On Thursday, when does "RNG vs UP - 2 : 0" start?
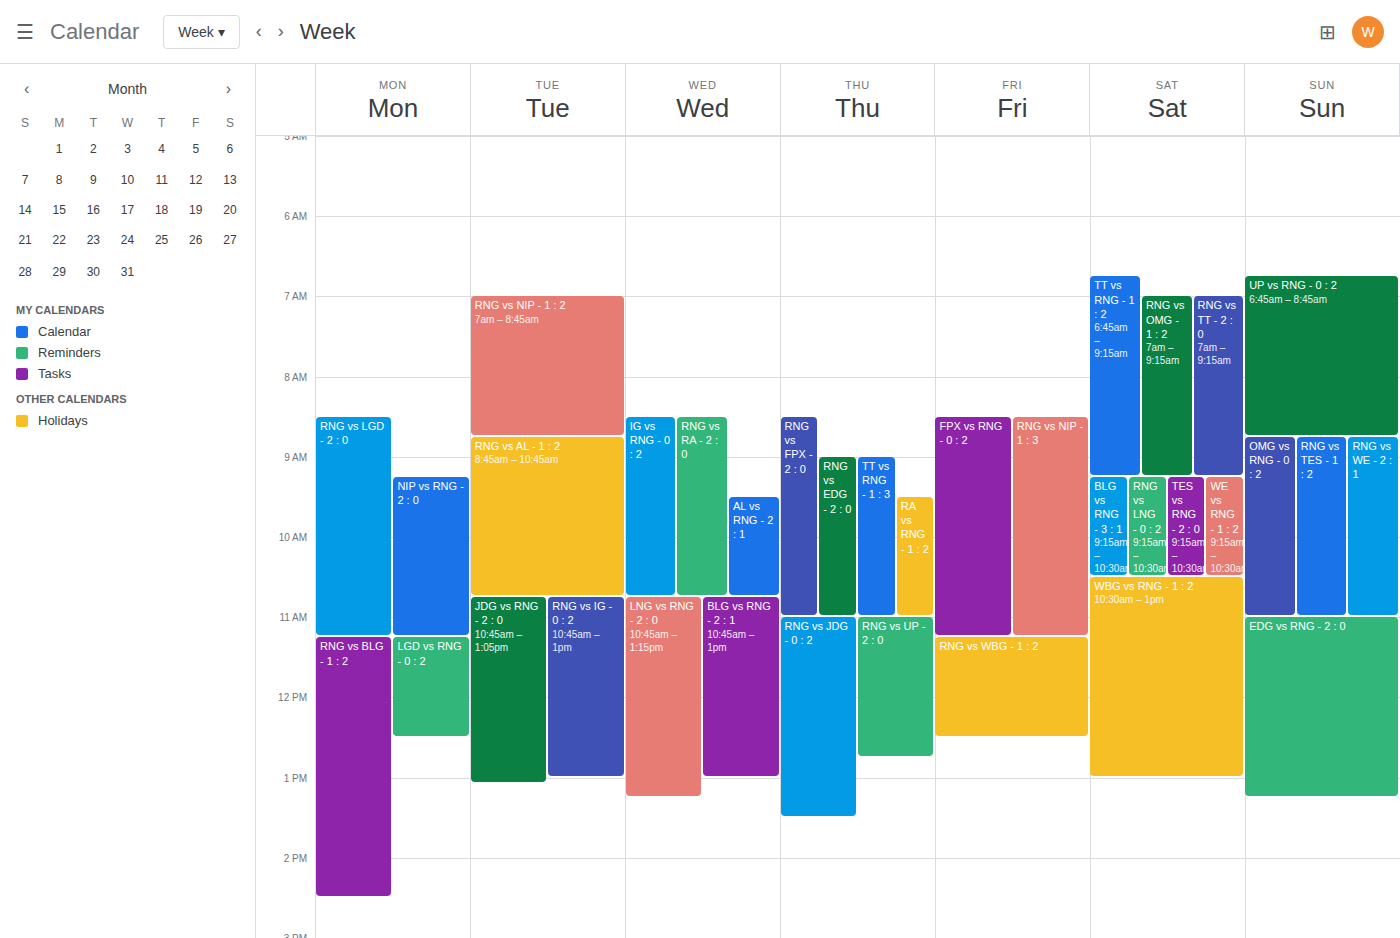
11:00 AM